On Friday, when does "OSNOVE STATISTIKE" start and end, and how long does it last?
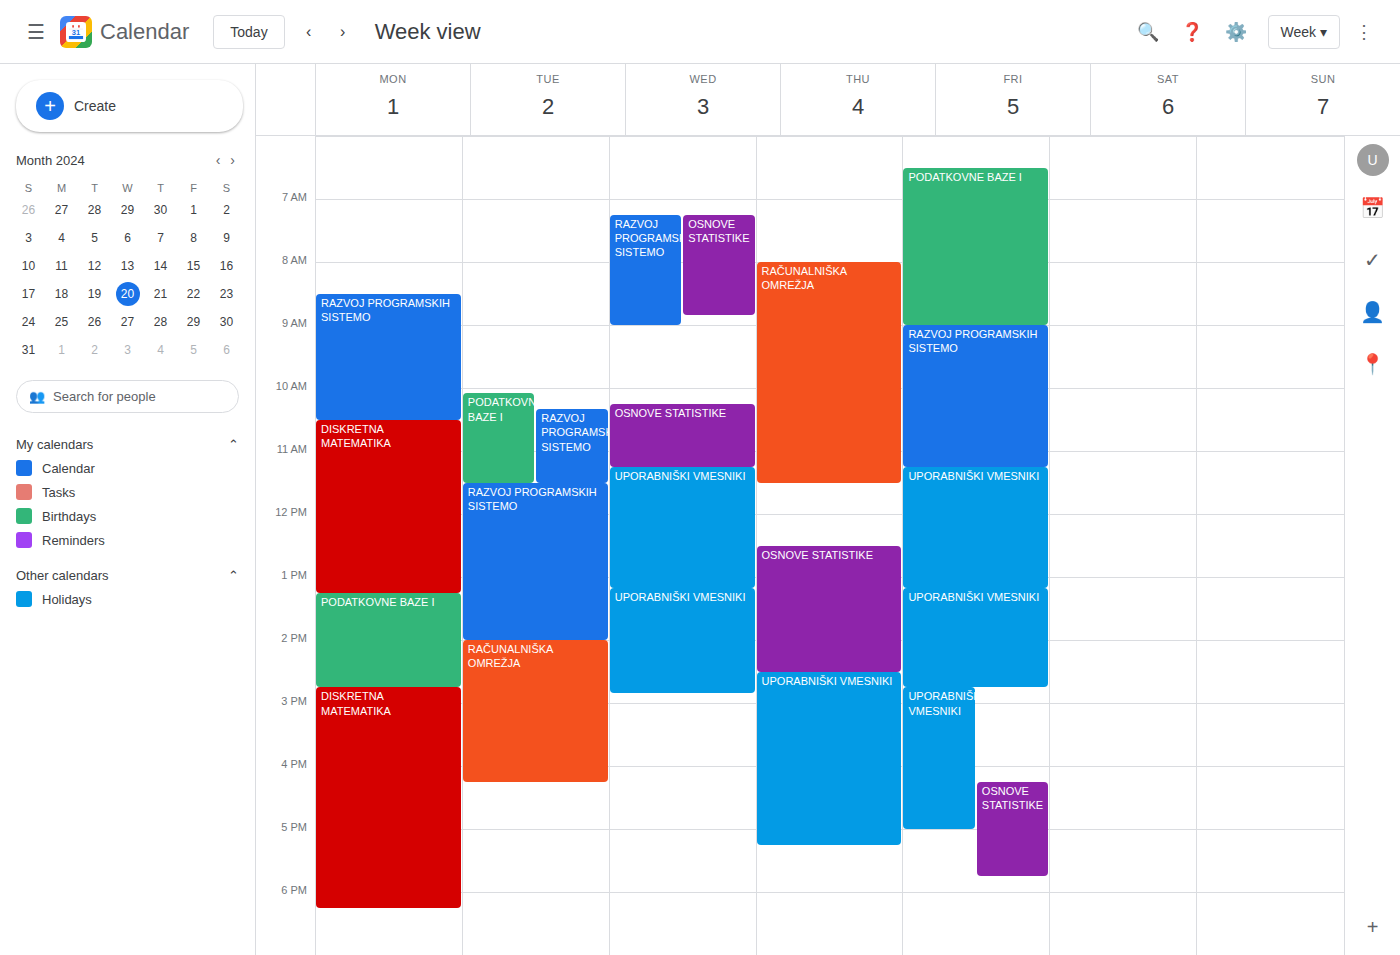
4:15 PM to 5:45 PM, 1 hour 30 minutes